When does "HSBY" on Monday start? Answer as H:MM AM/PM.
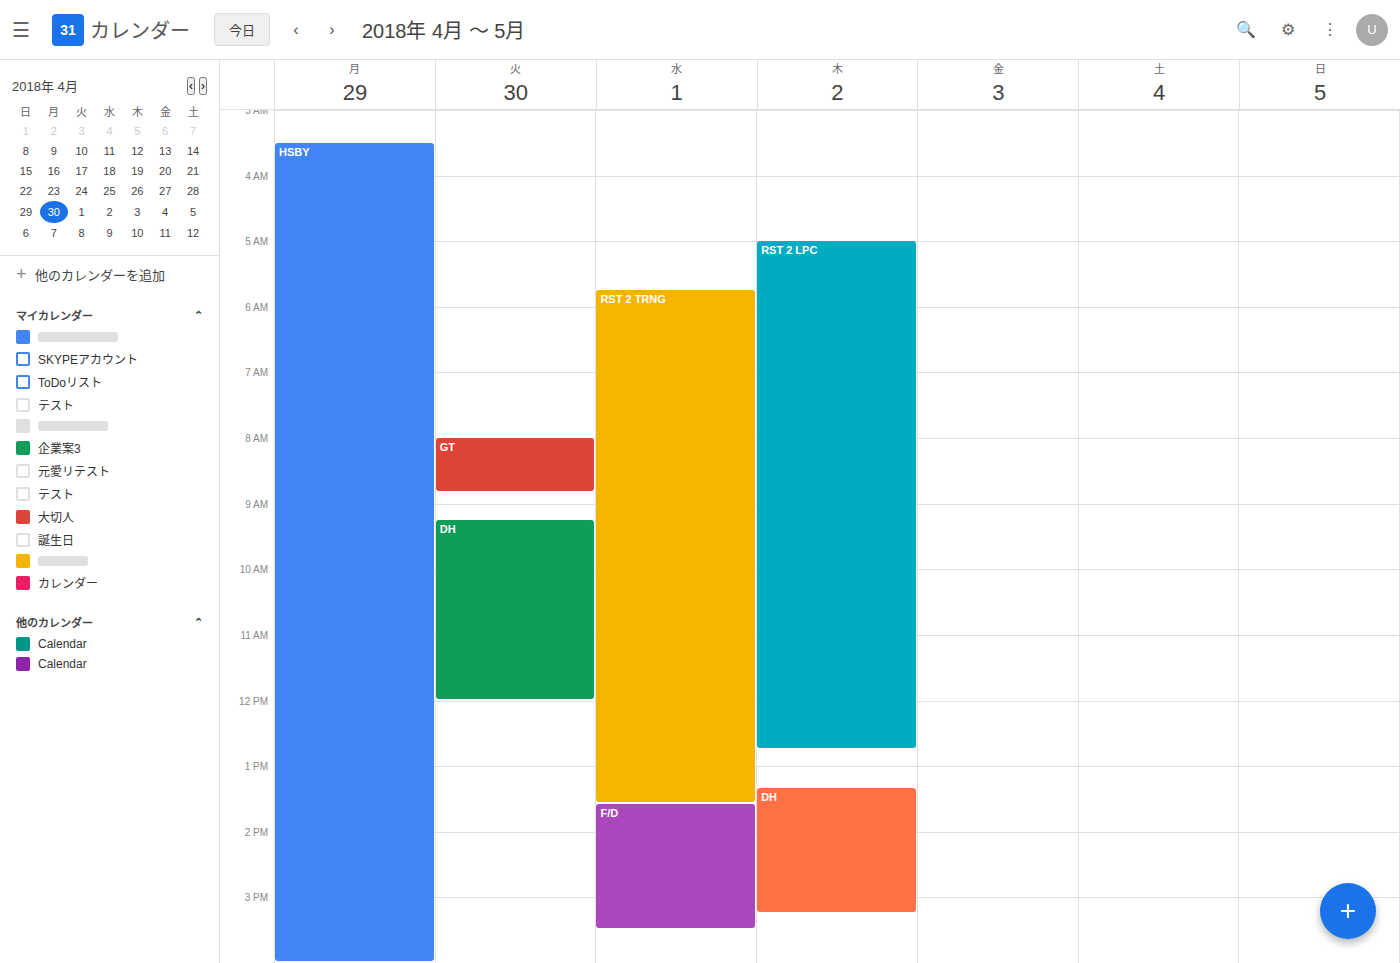
3:30 AM